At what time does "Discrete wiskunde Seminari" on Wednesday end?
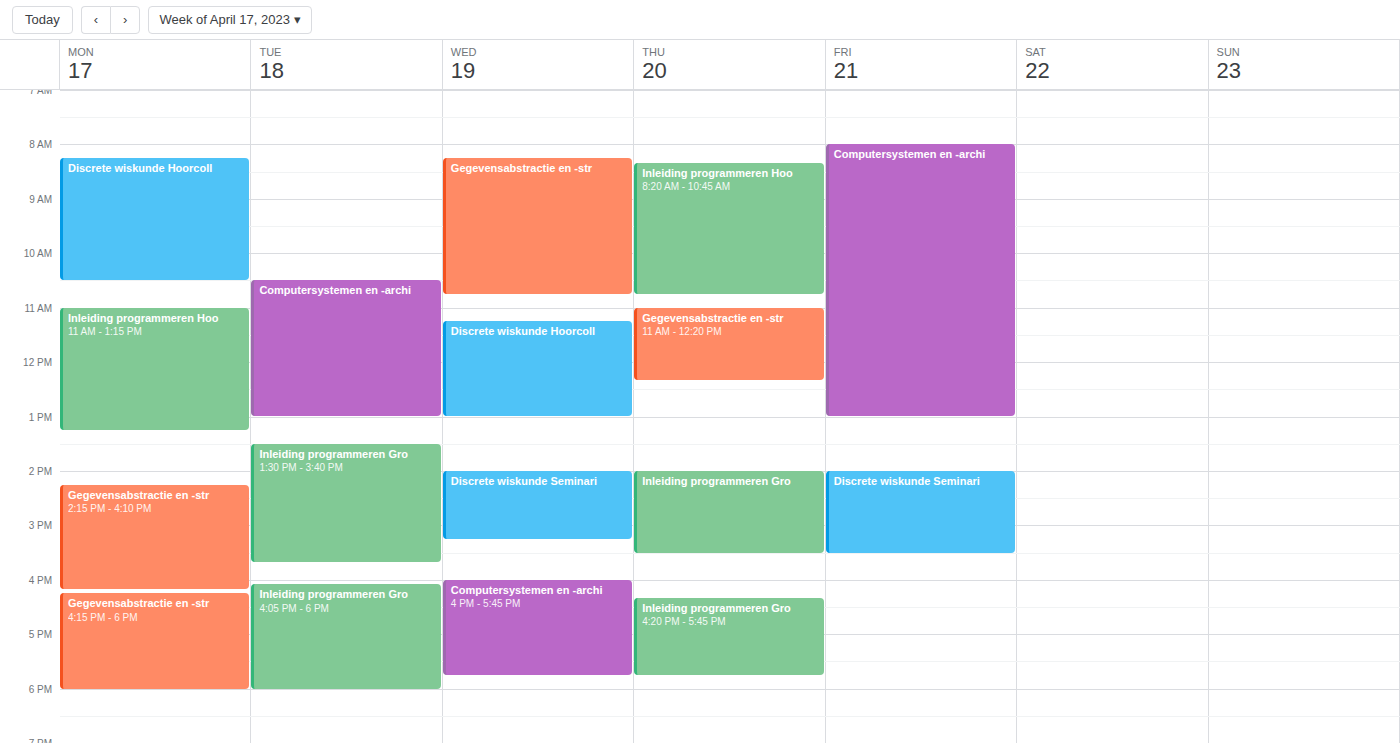
3:15 PM